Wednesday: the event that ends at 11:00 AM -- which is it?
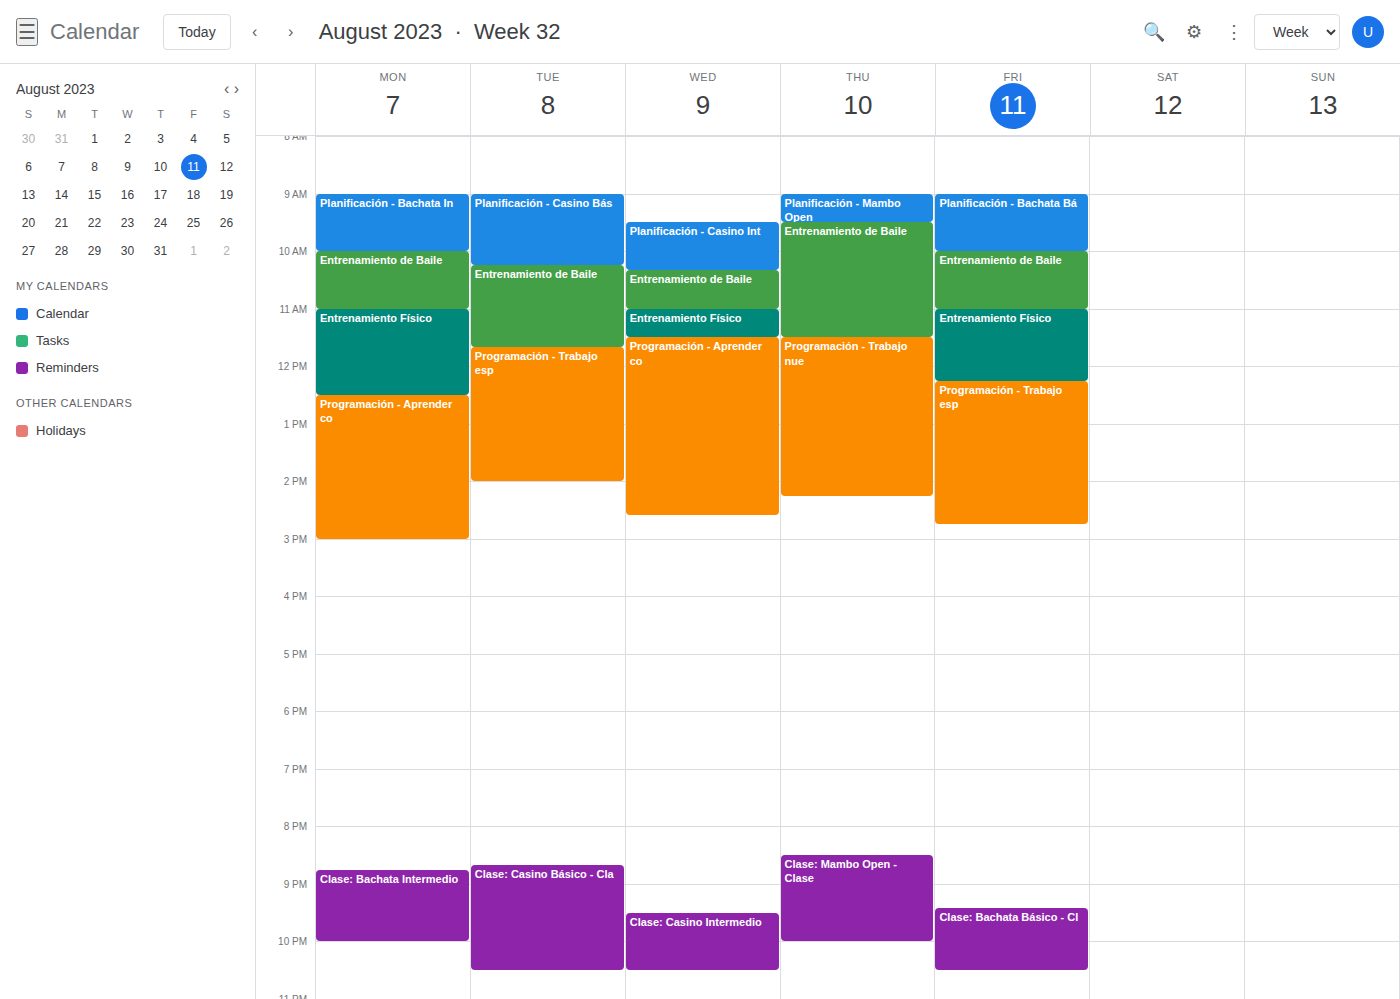
"Entrenamiento de Baile"